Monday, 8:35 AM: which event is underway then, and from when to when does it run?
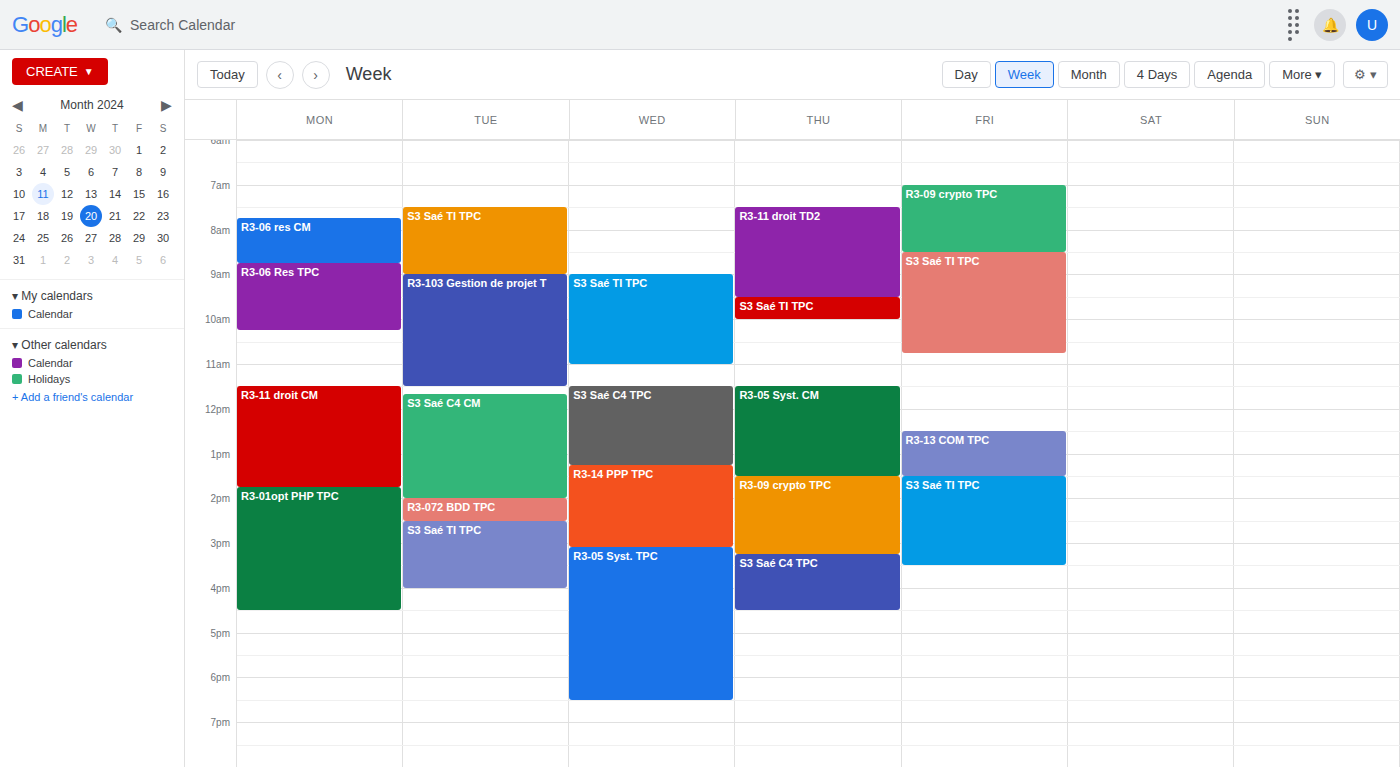
"R3-06 res CM", 7:45 AM to 8:45 AM